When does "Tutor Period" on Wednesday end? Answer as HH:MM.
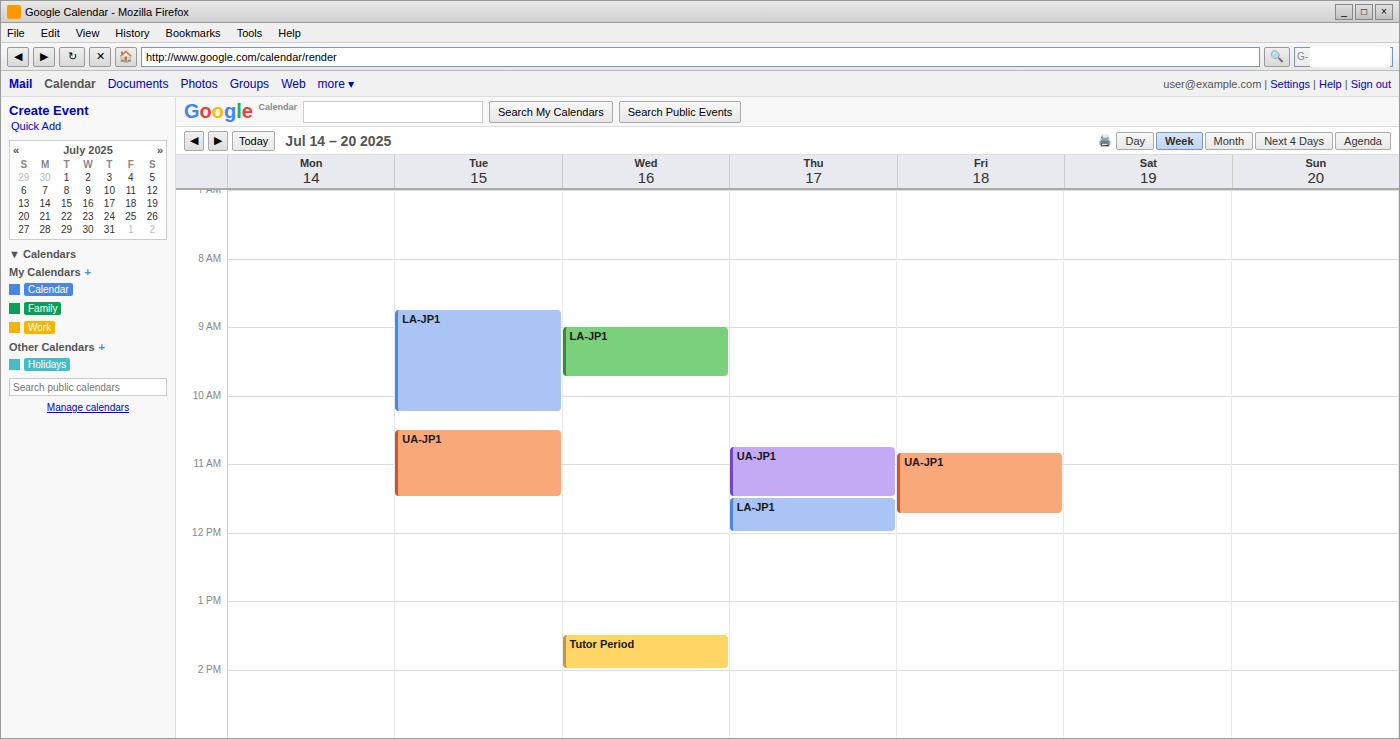
14:00